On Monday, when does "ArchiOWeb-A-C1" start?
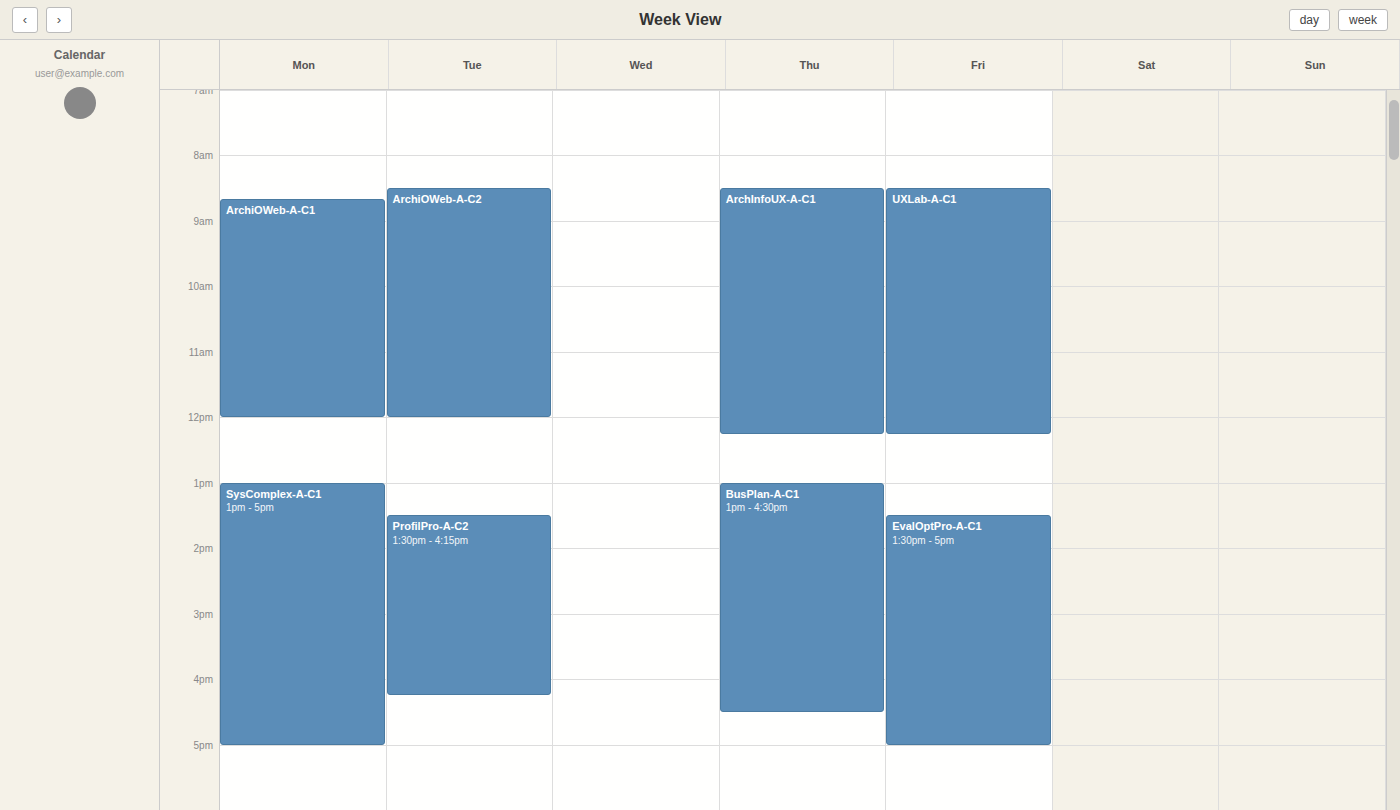
8:40 AM